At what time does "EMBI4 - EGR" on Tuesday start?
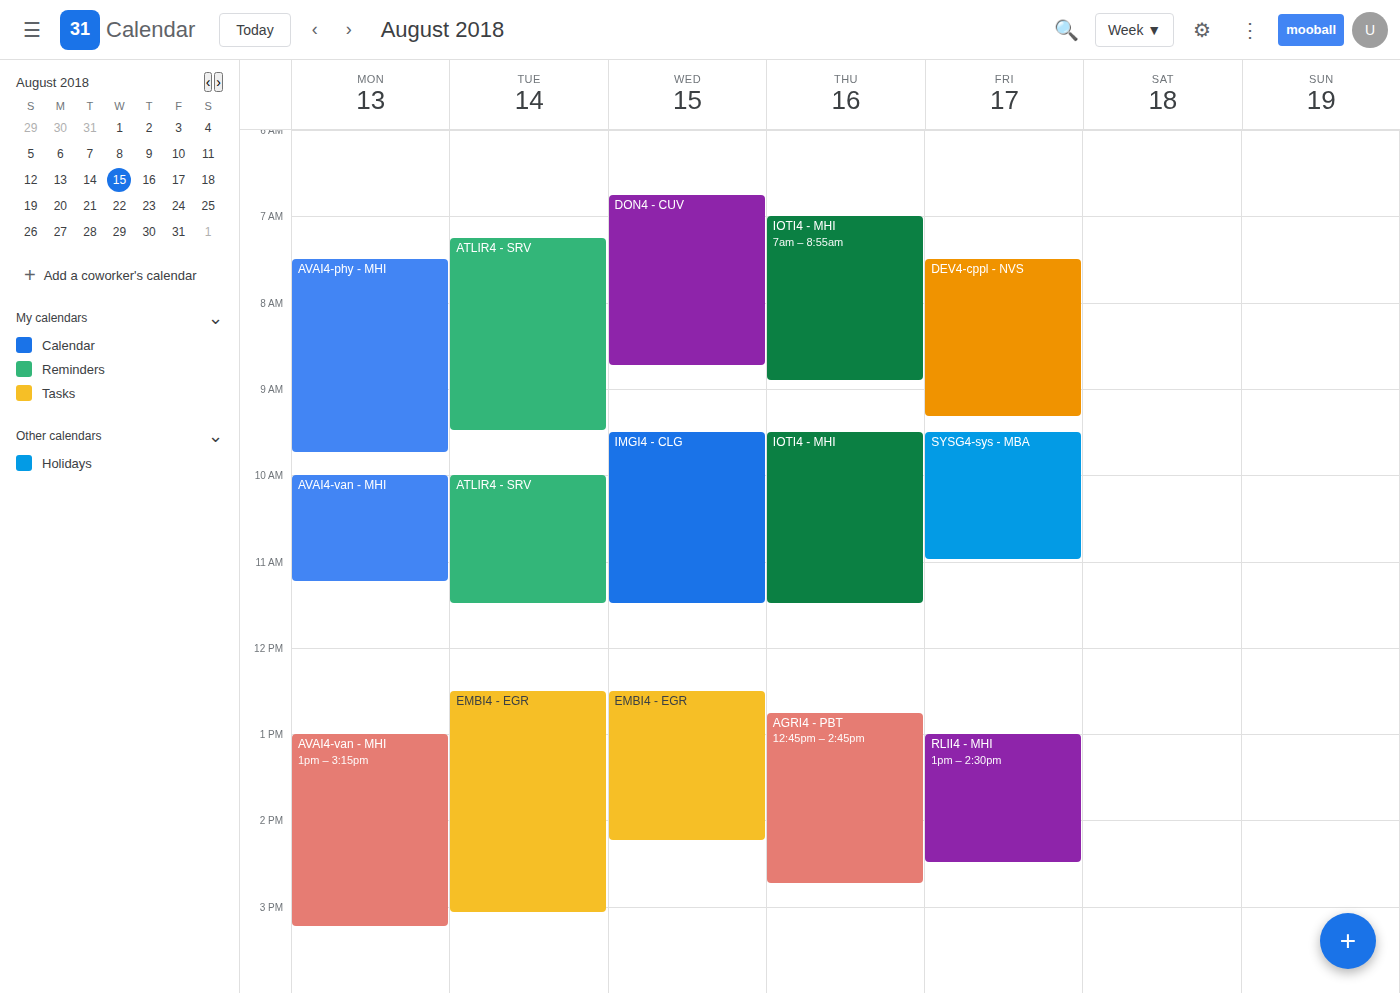
12:30 PM